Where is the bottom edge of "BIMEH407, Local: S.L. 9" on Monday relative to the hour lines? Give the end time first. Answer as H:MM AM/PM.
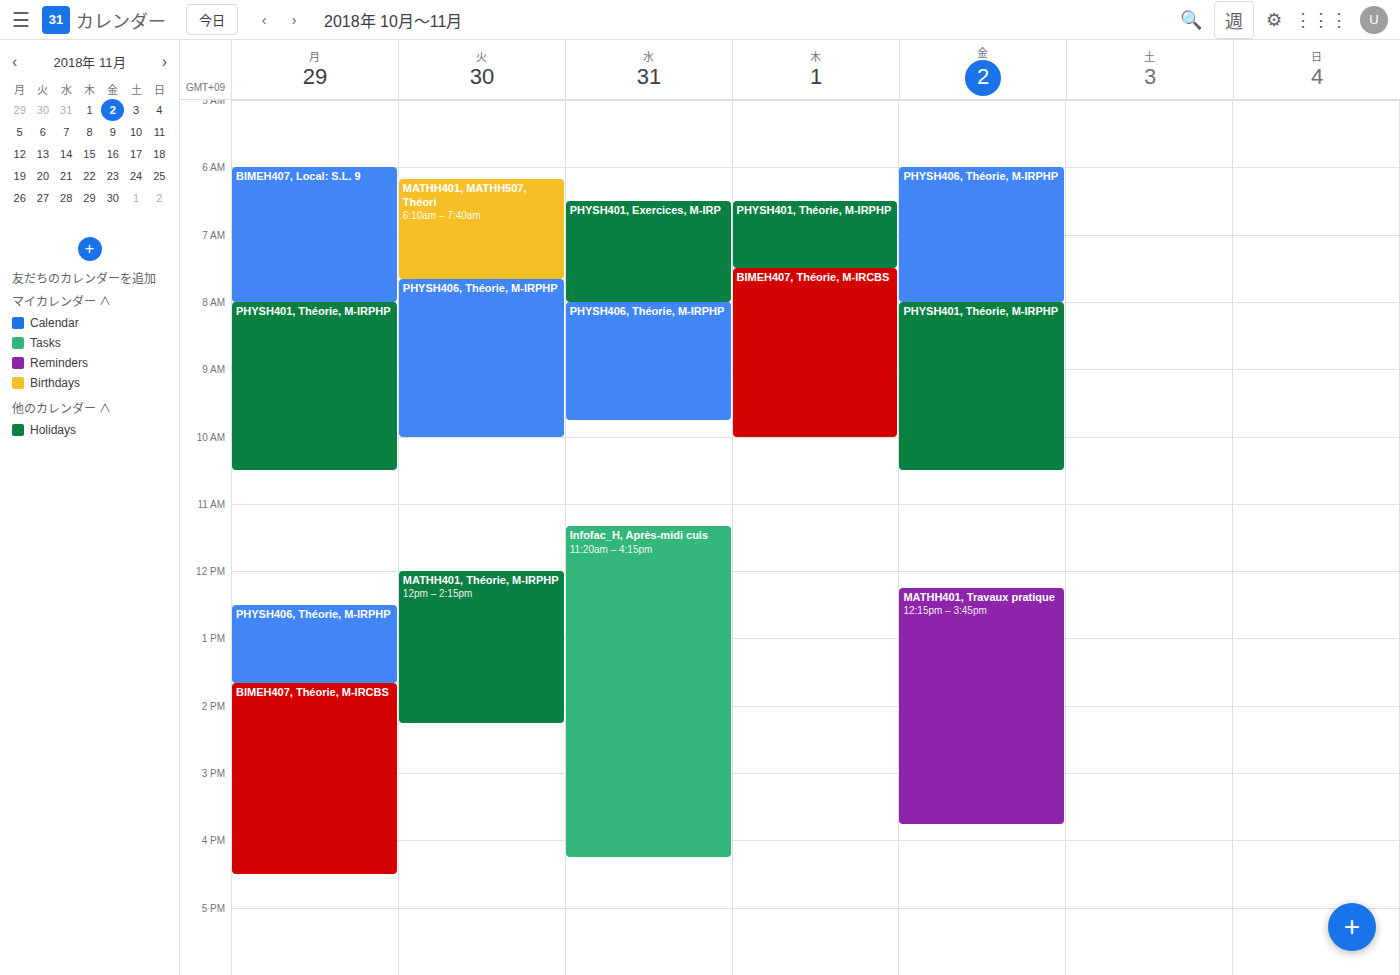
8:00 AM -- exactly on the 8 AM line.